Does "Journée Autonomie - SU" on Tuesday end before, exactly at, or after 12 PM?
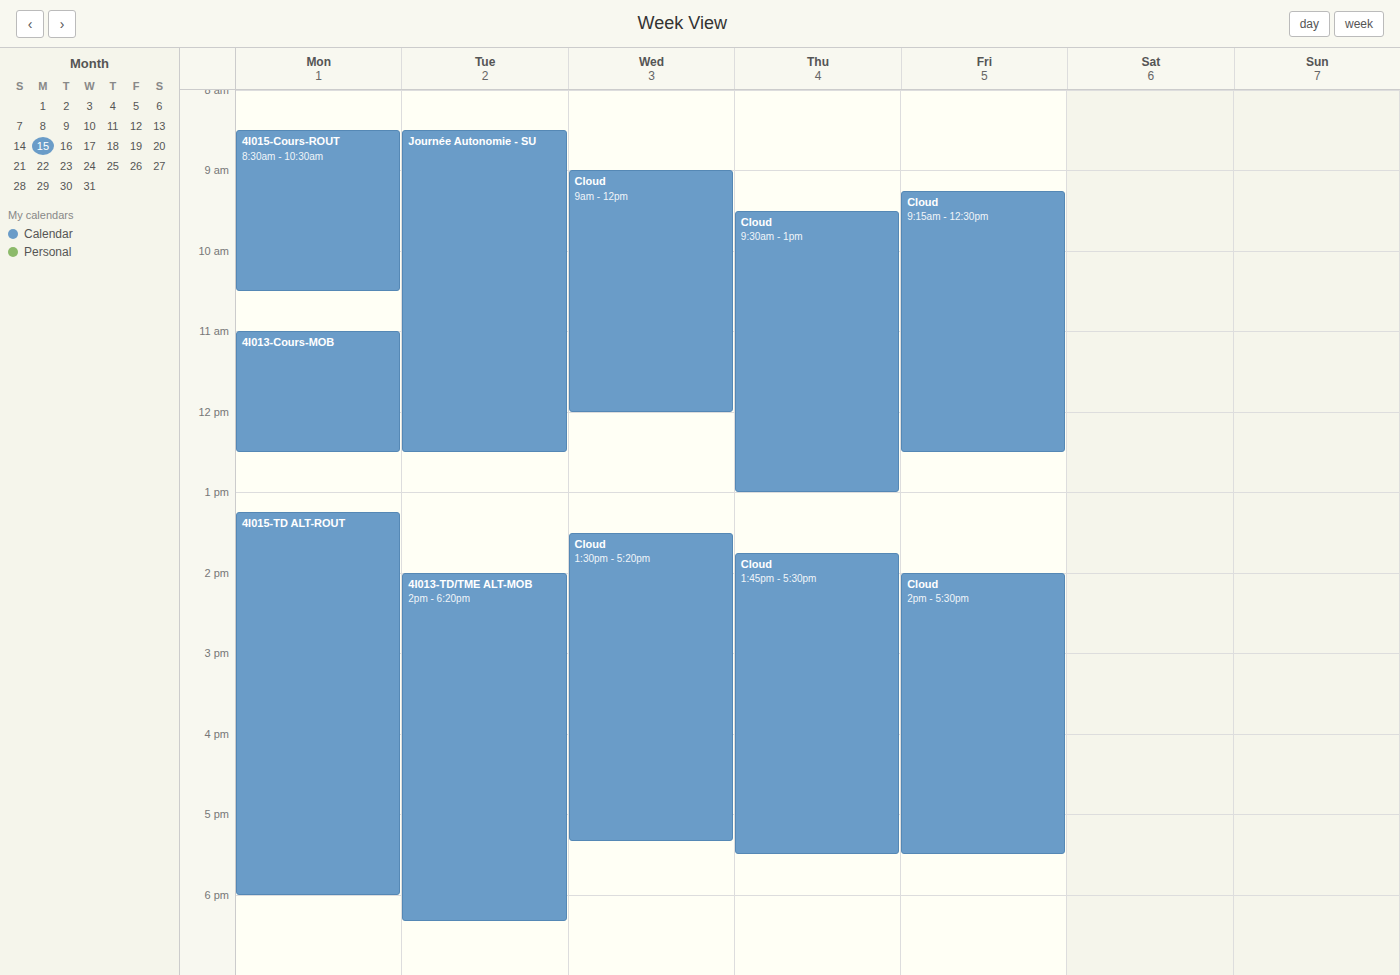
12:30 PM -- after 12 PM, 30 minutes below the 12 PM line.